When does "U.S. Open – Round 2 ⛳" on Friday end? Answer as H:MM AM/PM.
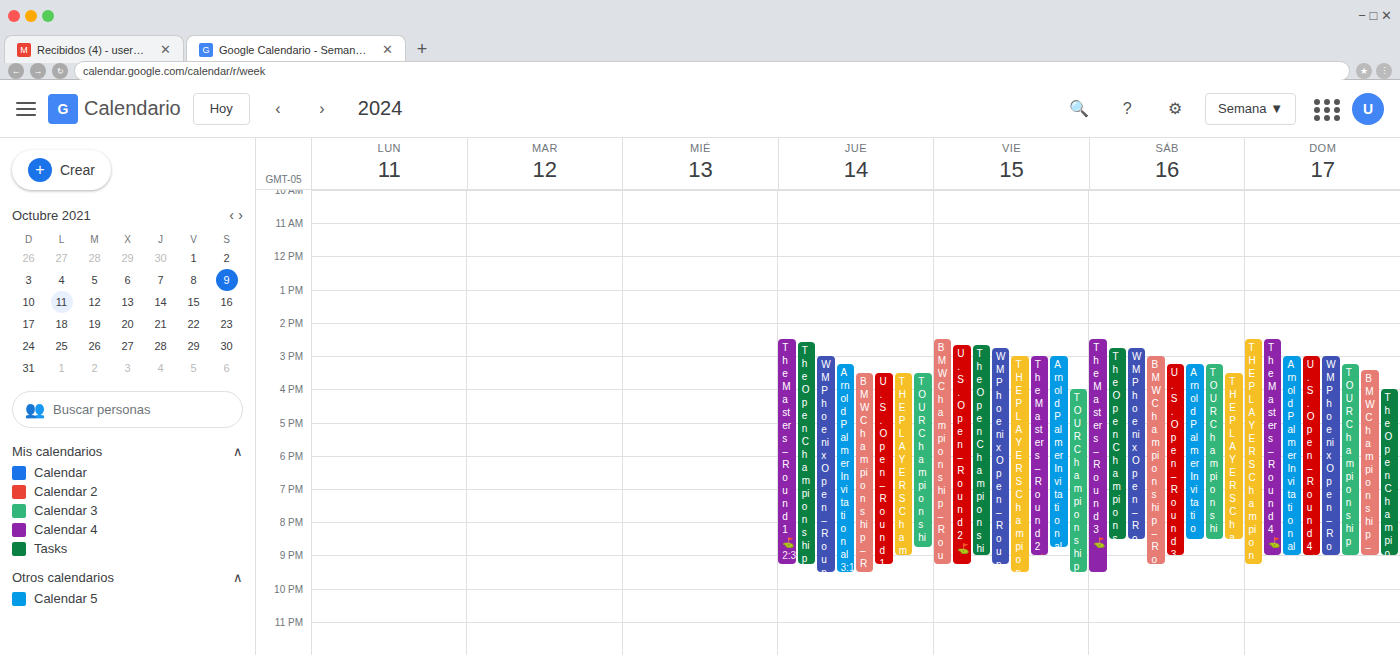
9:15 PM